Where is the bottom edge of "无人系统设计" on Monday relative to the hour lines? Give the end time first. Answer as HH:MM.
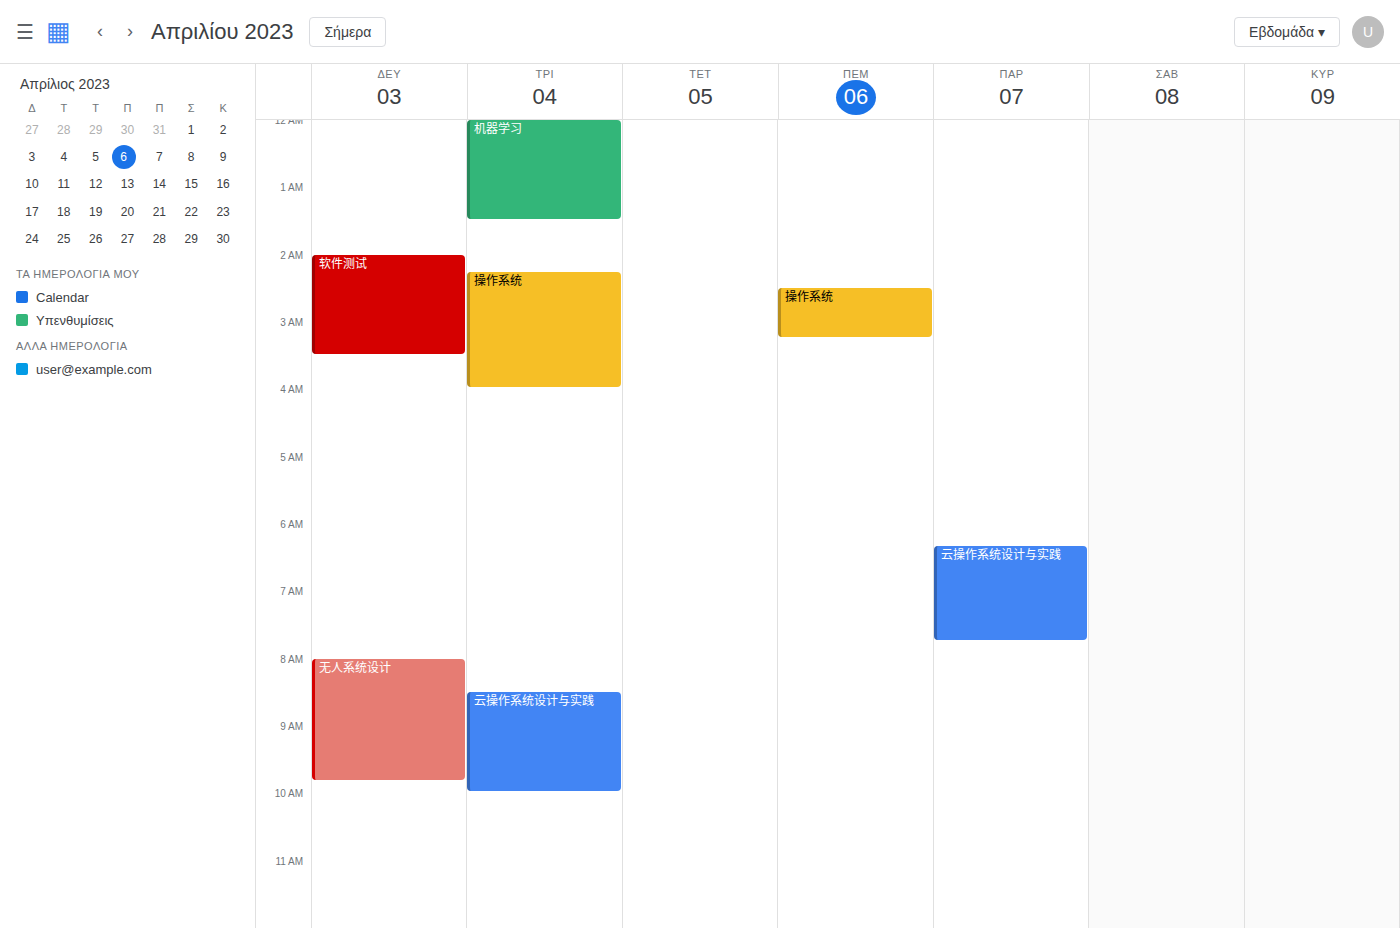
09:50 -- neither: 50 minutes below the 09:00 line and 10 minutes above the 10:00 line.